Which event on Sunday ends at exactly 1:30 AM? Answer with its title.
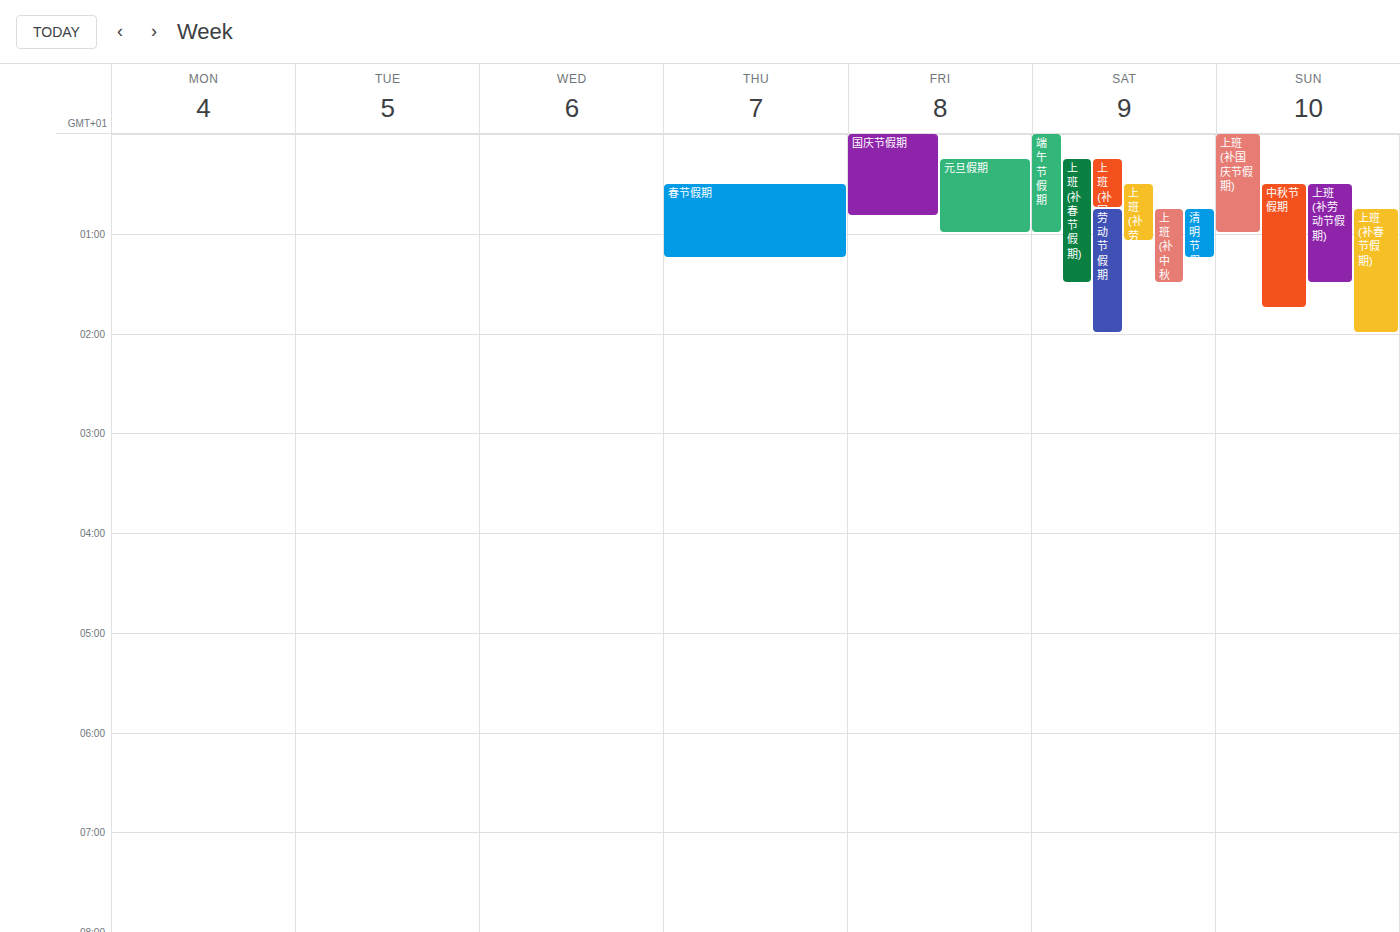
"上班(补劳动节假期)"